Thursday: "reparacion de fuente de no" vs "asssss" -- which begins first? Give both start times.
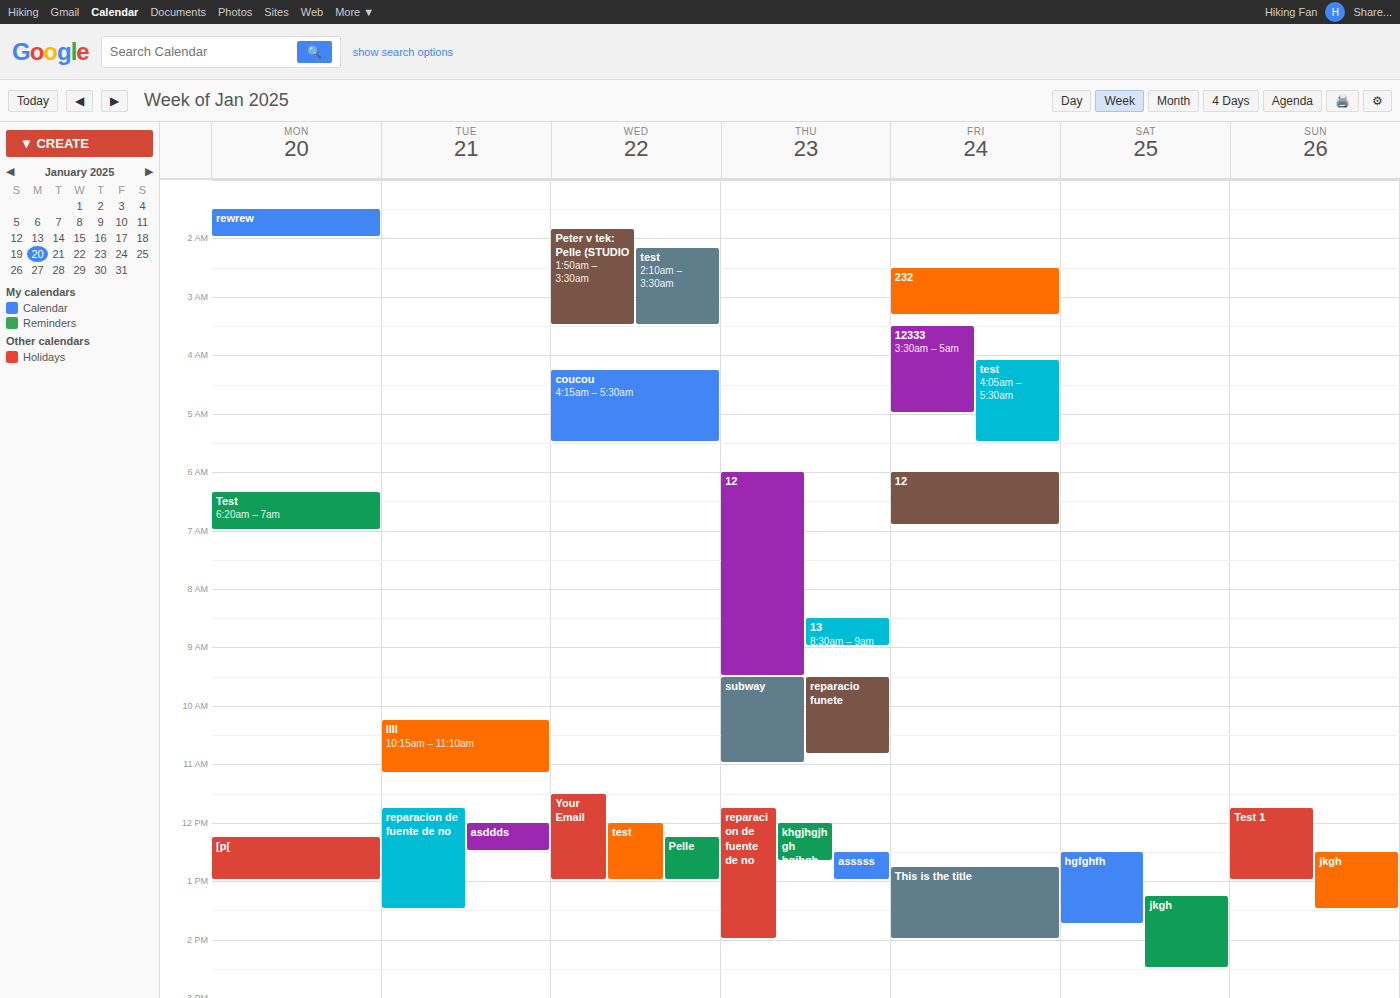
"reparacion de fuente de no" 11:45 AM; "asssss" 12:30 PM.